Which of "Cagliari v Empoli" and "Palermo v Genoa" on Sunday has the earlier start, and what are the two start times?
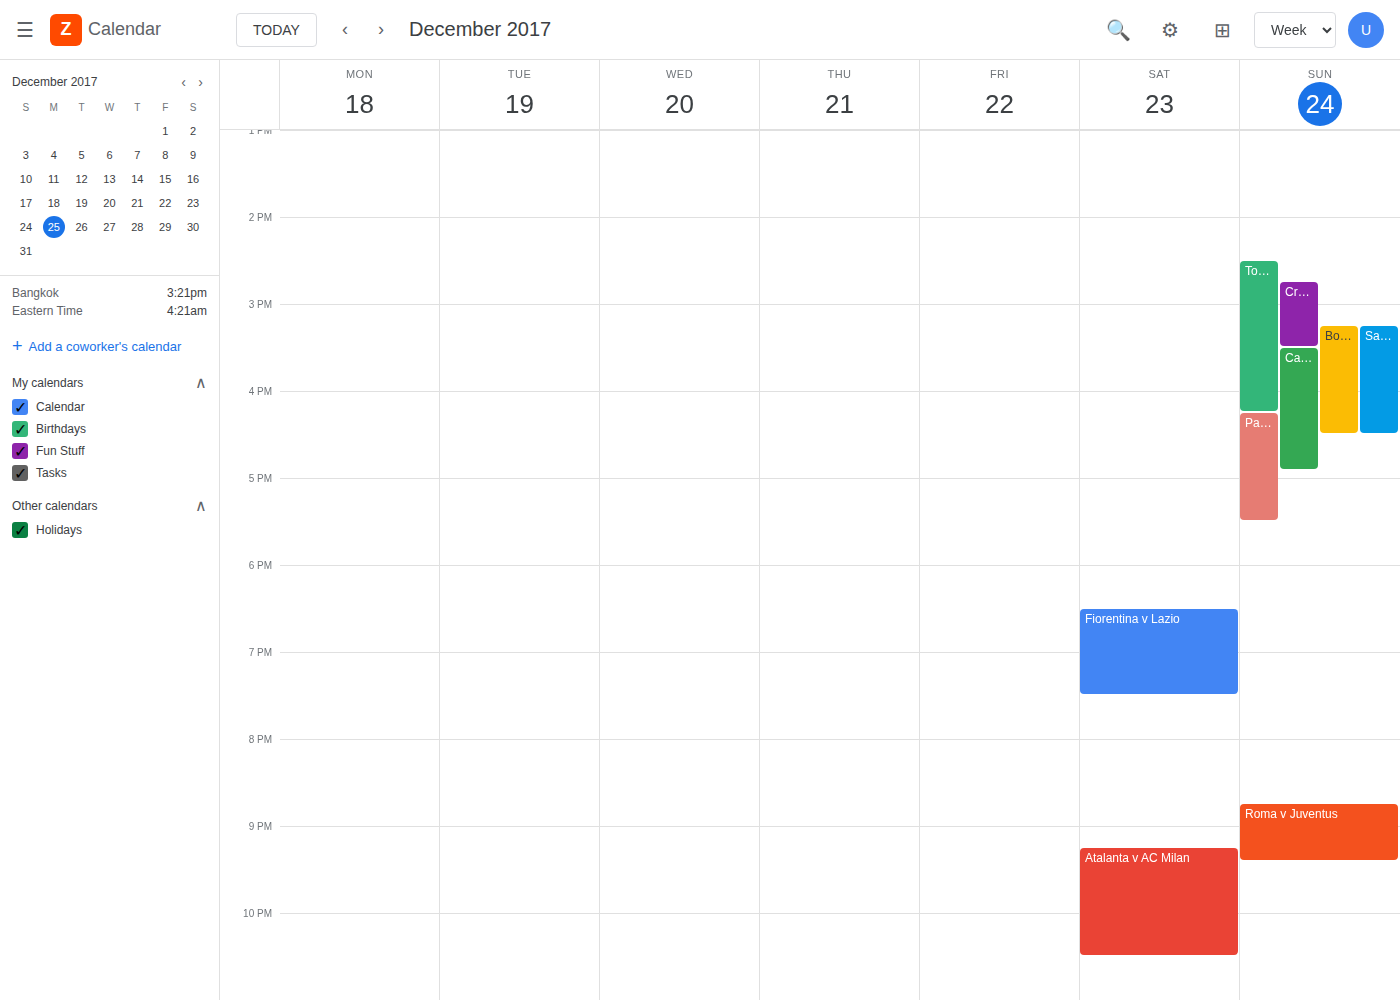
"Cagliari v Empoli" 3:30 PM; "Palermo v Genoa" 4:15 PM.